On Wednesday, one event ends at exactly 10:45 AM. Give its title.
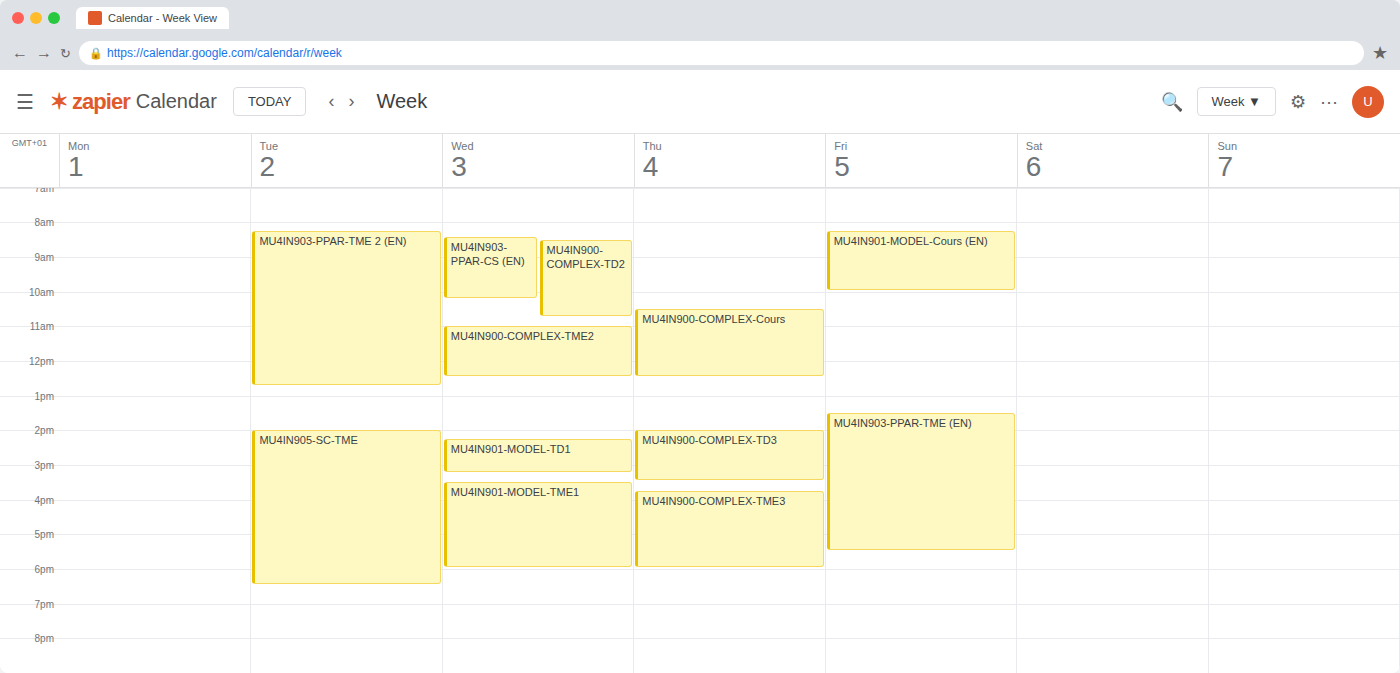
"MU4IN900-COMPLEX-TD2"